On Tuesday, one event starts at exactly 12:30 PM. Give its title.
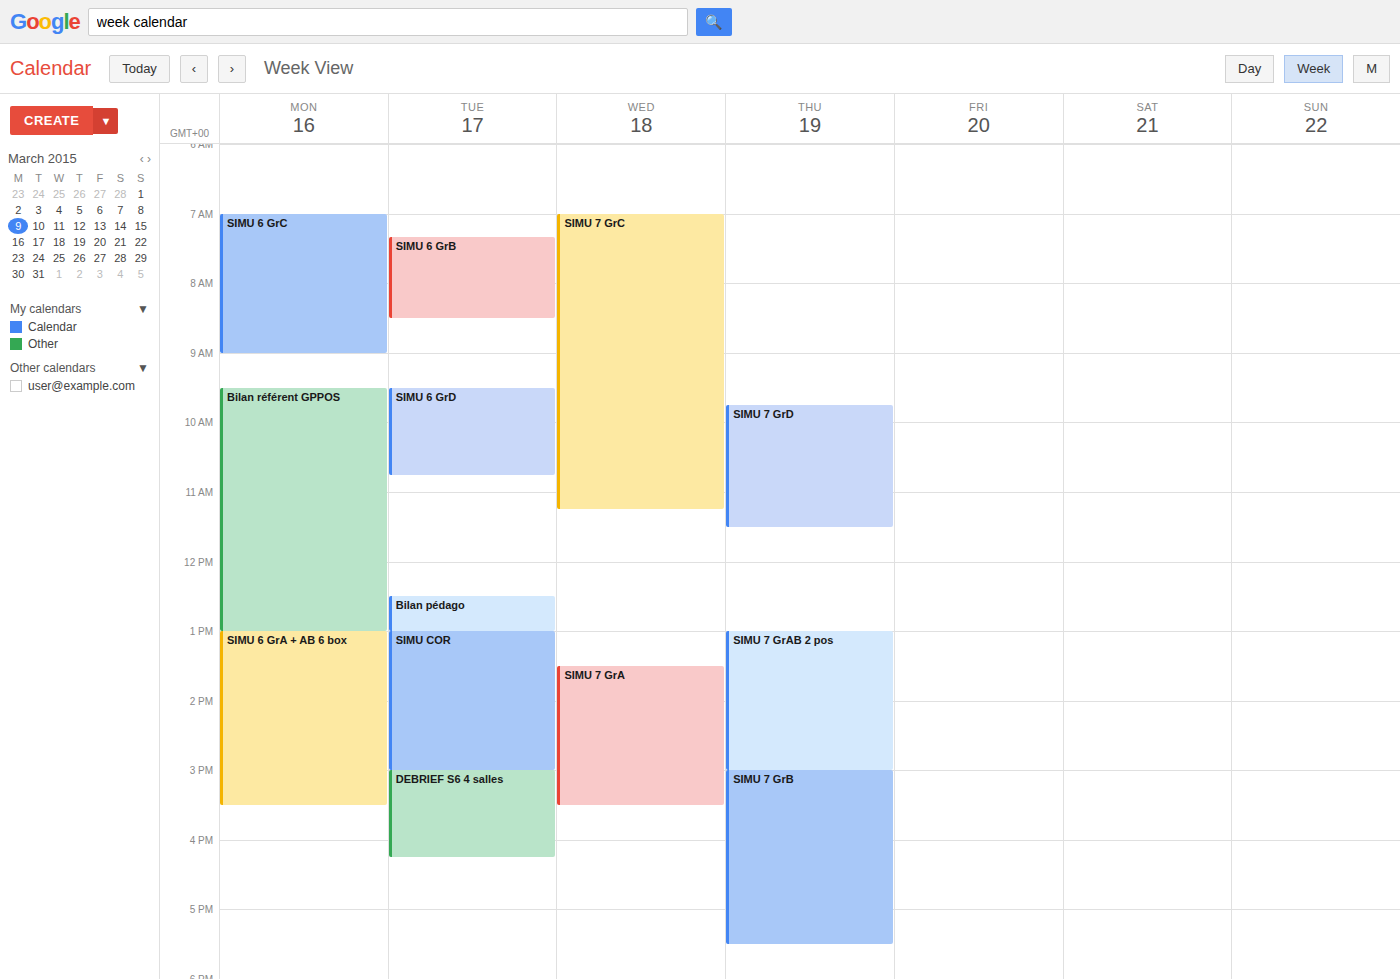
"Bilan pédago"